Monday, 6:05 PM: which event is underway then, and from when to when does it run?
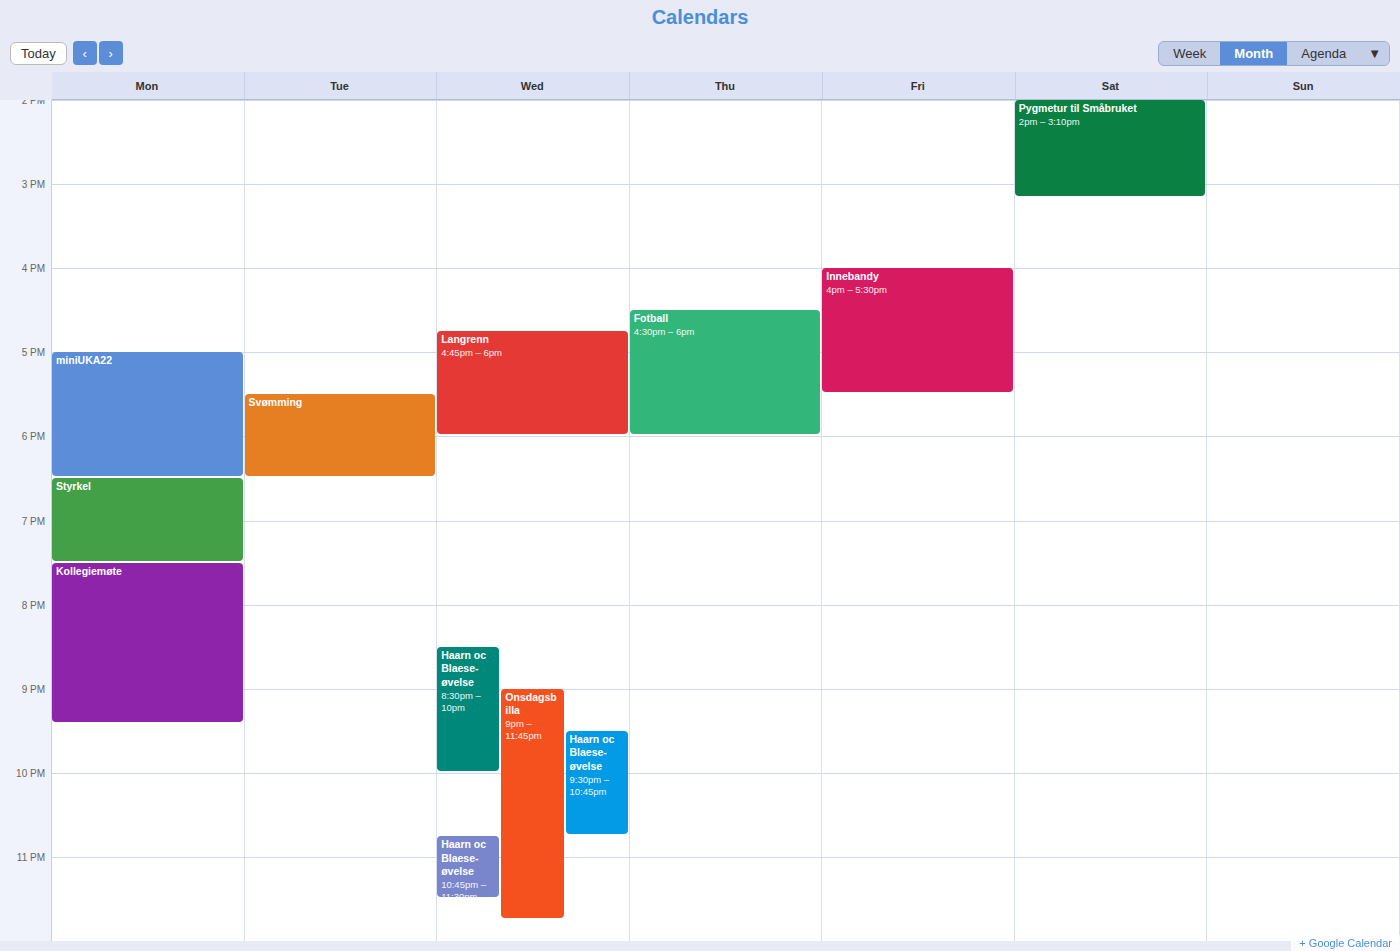
"miniUKA22", 5:00 PM to 6:30 PM